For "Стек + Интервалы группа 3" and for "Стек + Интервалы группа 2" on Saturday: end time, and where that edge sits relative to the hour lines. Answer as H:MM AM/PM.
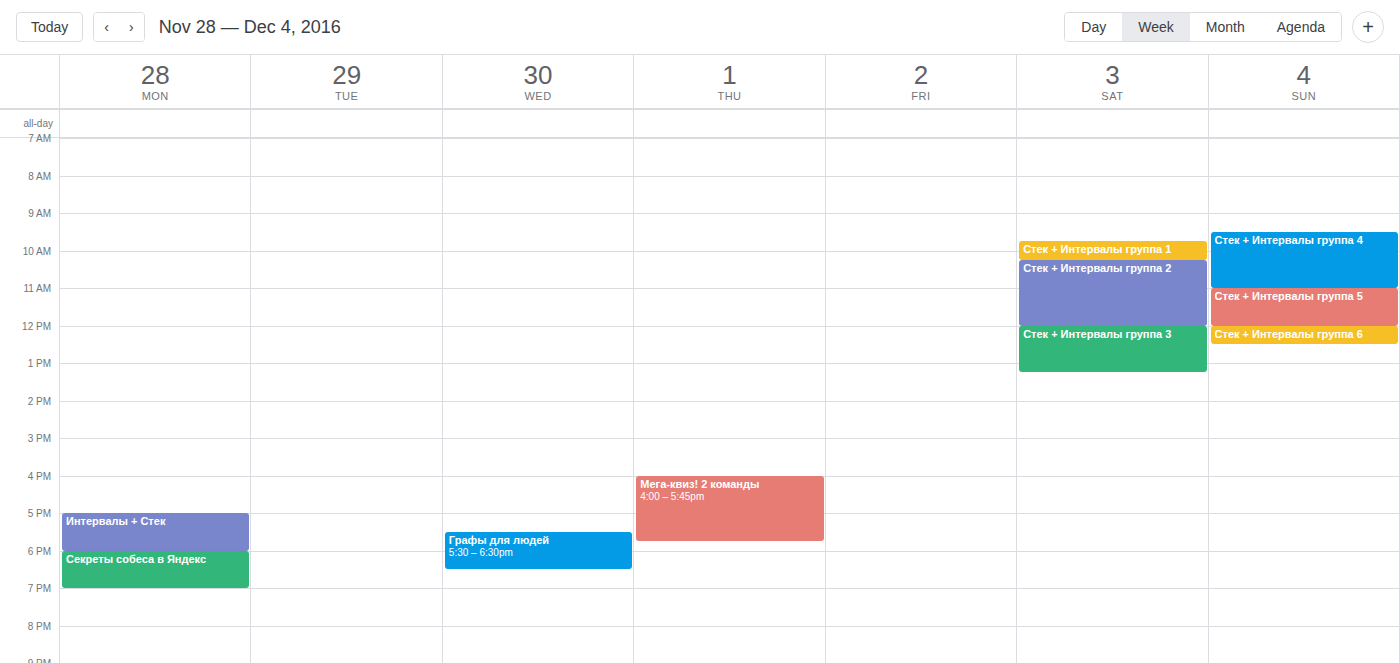
"Стек + Интервалы группа 3": 1:15 PM, neither: a quarter of the way from the 1 PM line to the 2 PM line. "Стек + Интервалы группа 2": 12:00 PM, exactly on the 12 PM line.